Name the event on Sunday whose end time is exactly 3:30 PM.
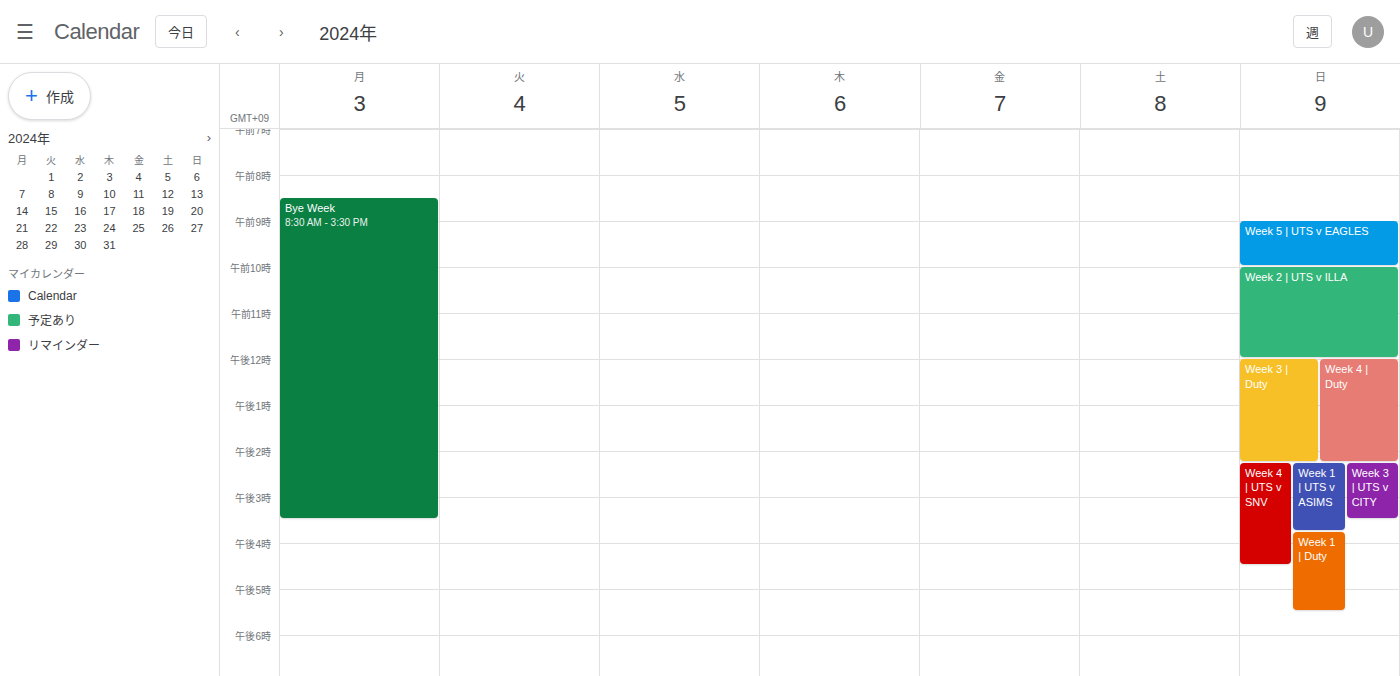
"Week 3 | UTS v CITY"